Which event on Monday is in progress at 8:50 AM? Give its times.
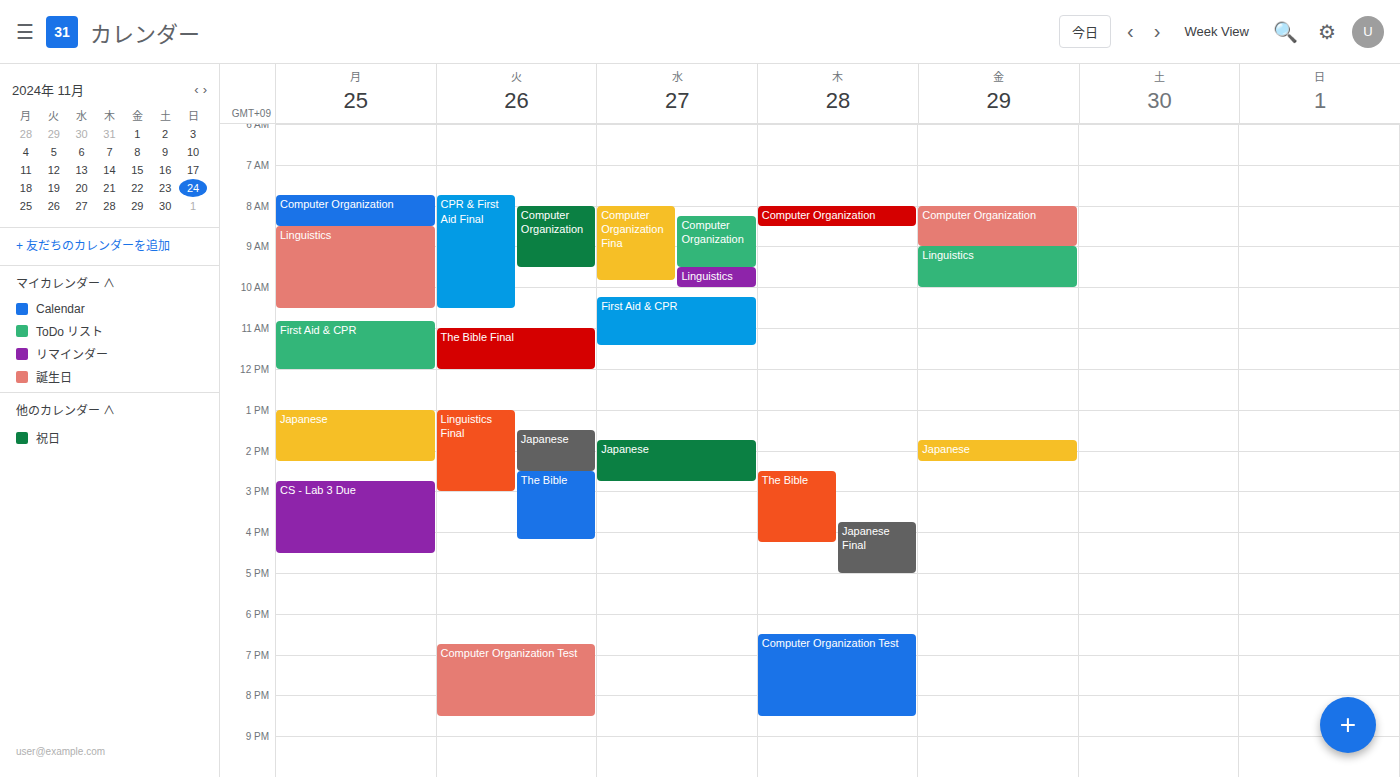
"Linguistics", 8:30 AM to 10:30 AM